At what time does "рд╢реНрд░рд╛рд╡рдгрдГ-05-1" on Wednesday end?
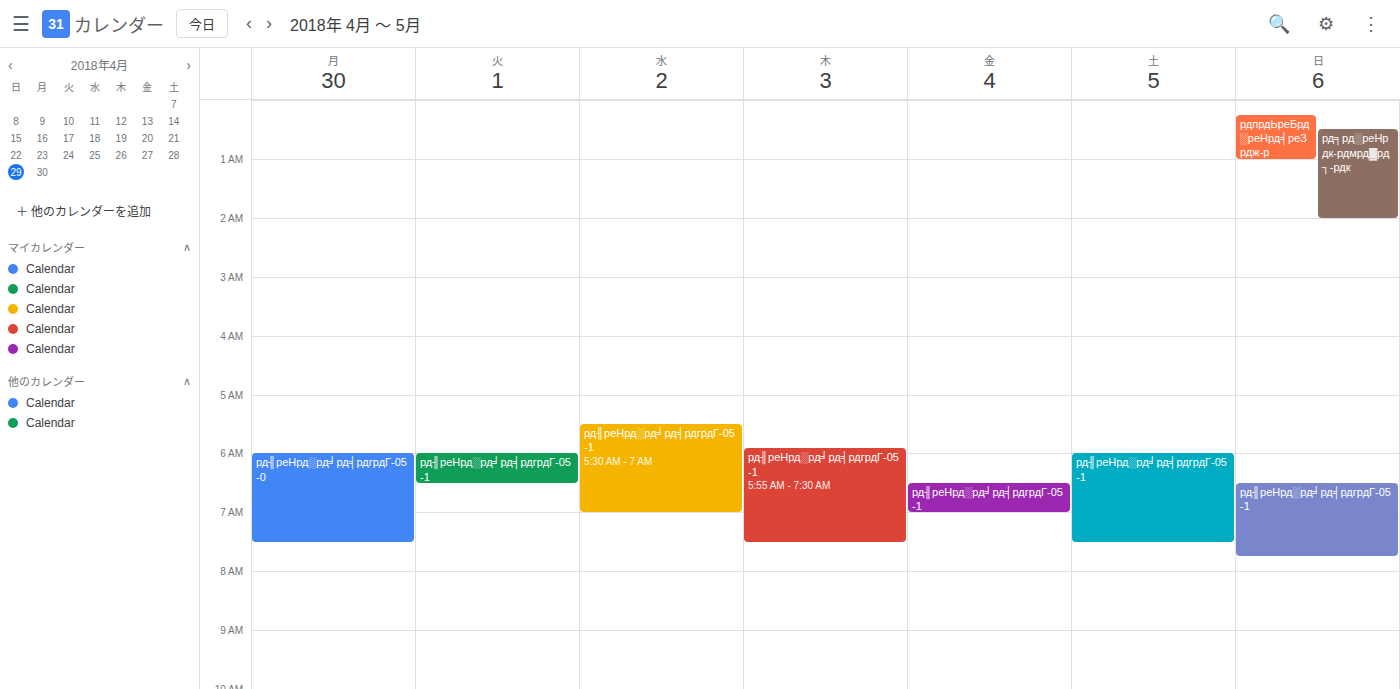
7:00 AM